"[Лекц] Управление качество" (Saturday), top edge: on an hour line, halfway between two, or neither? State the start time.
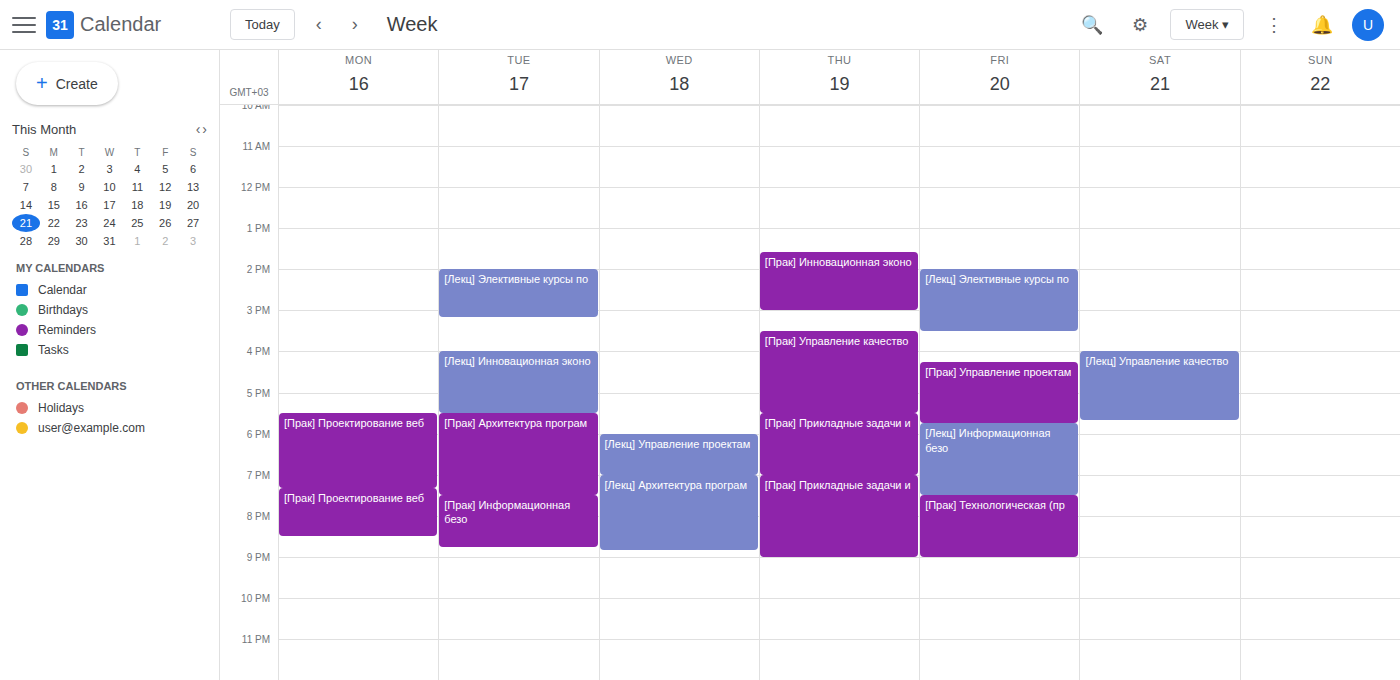
4:00 PM -- exactly on the 4 PM line.